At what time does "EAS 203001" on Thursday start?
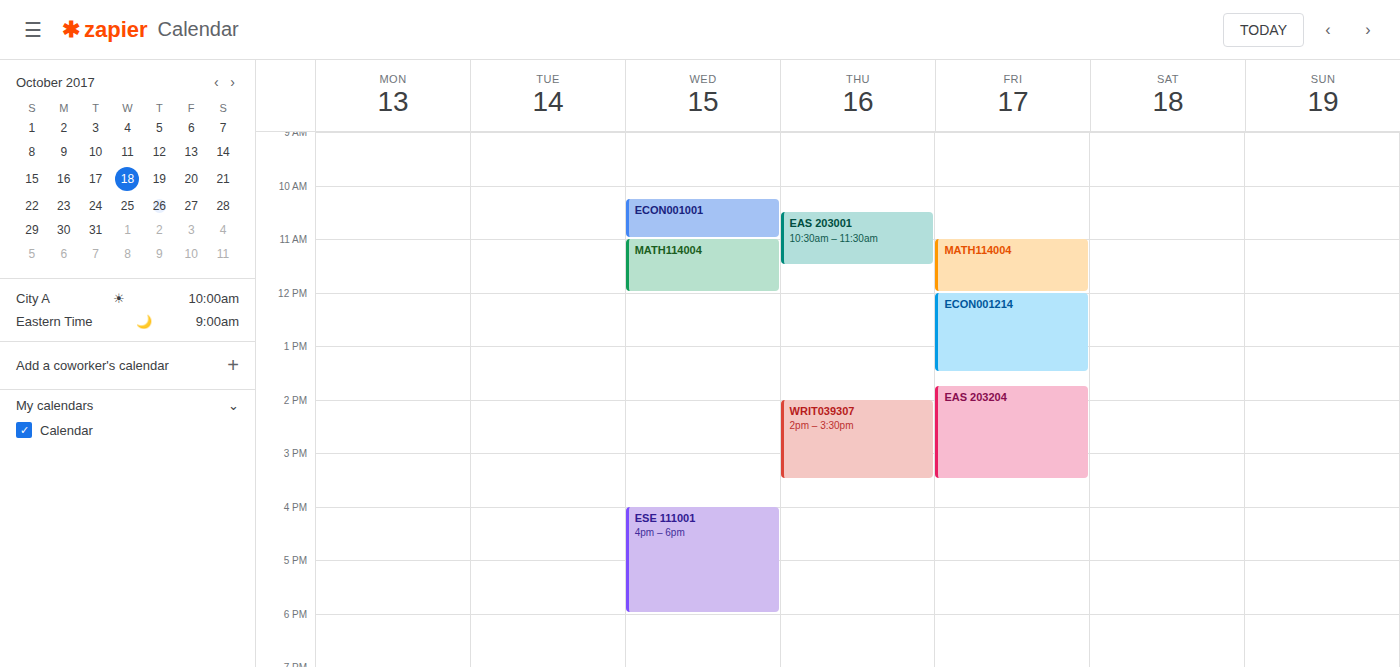
10:30 AM